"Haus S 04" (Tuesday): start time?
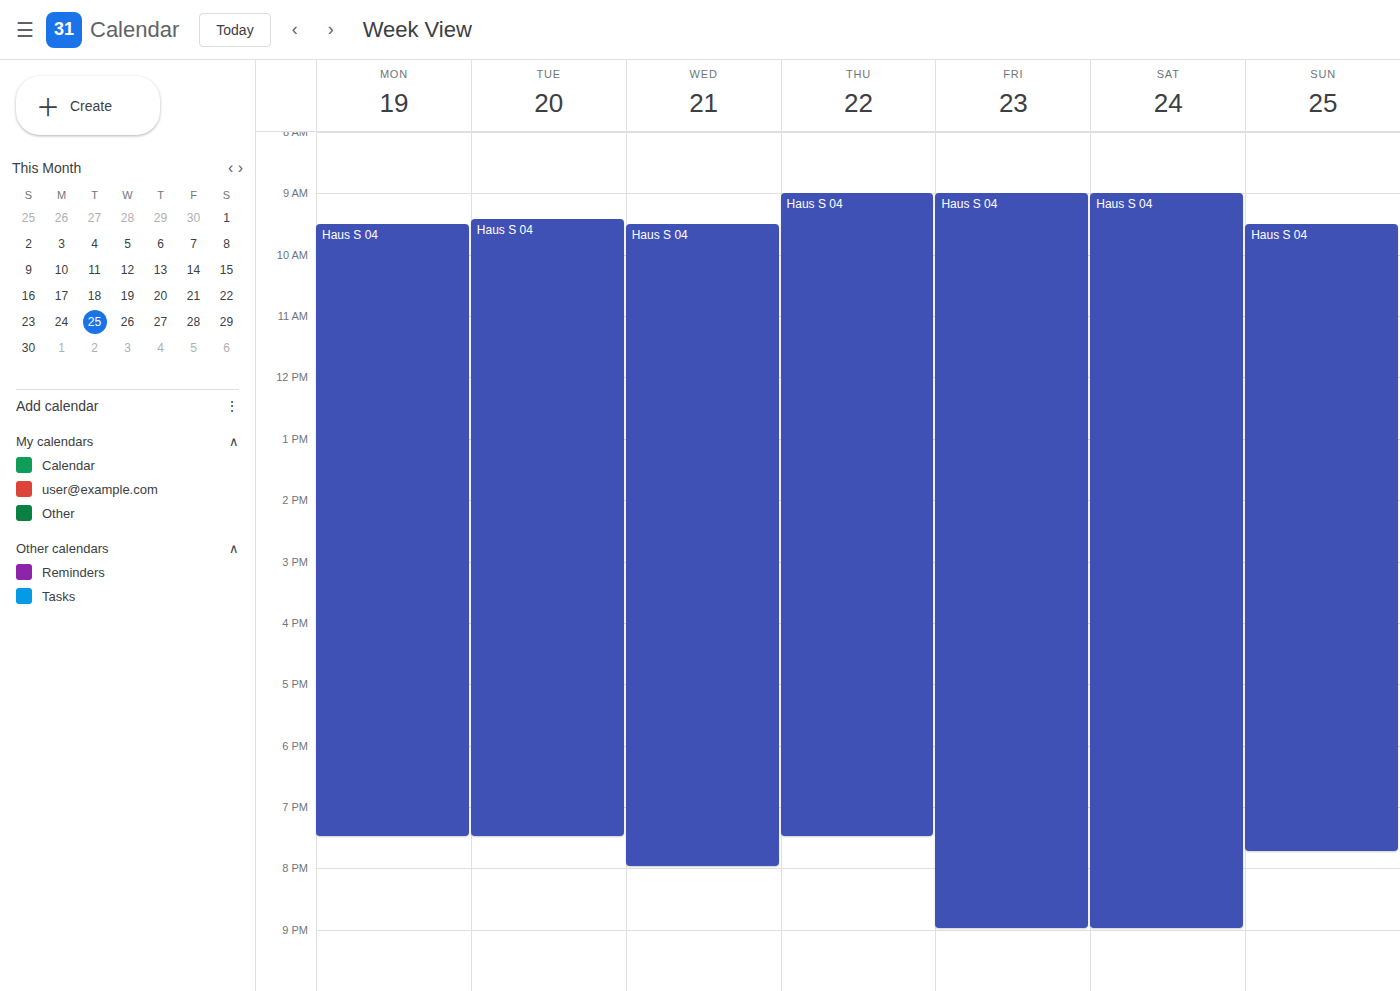
9:25 AM